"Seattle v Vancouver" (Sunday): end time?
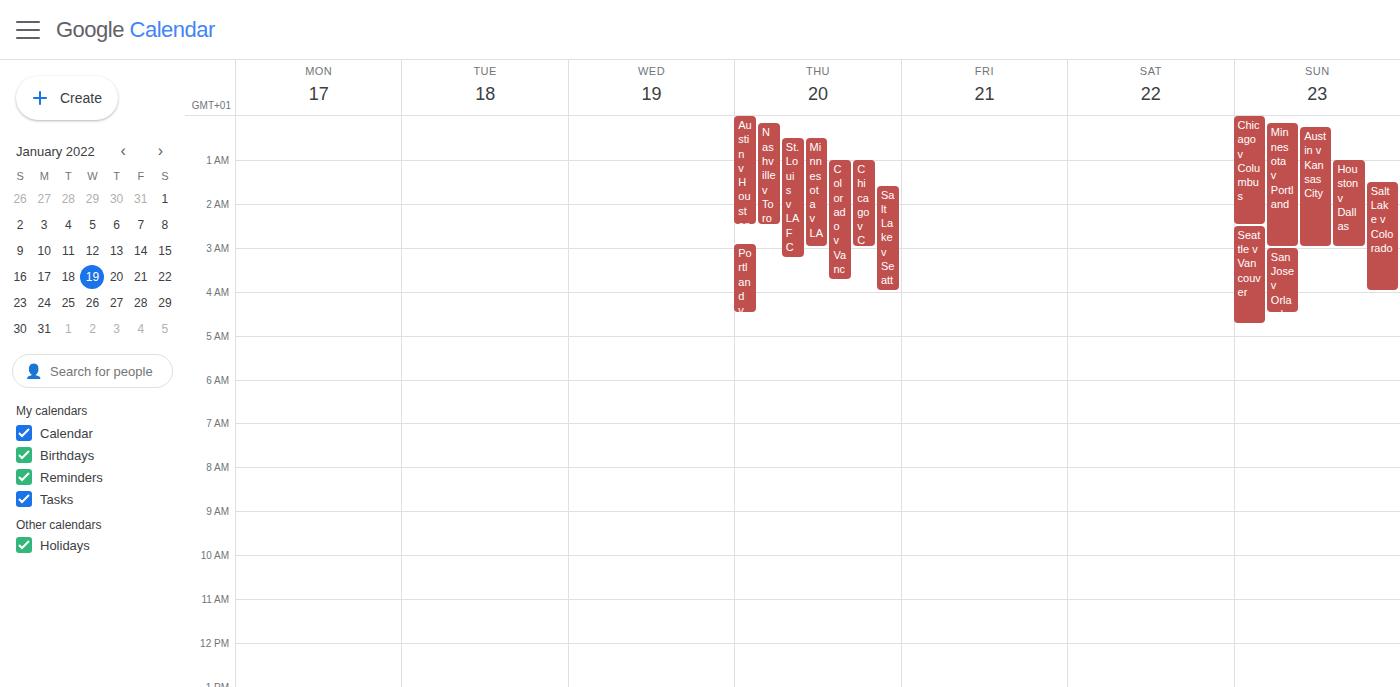
4:45 AM